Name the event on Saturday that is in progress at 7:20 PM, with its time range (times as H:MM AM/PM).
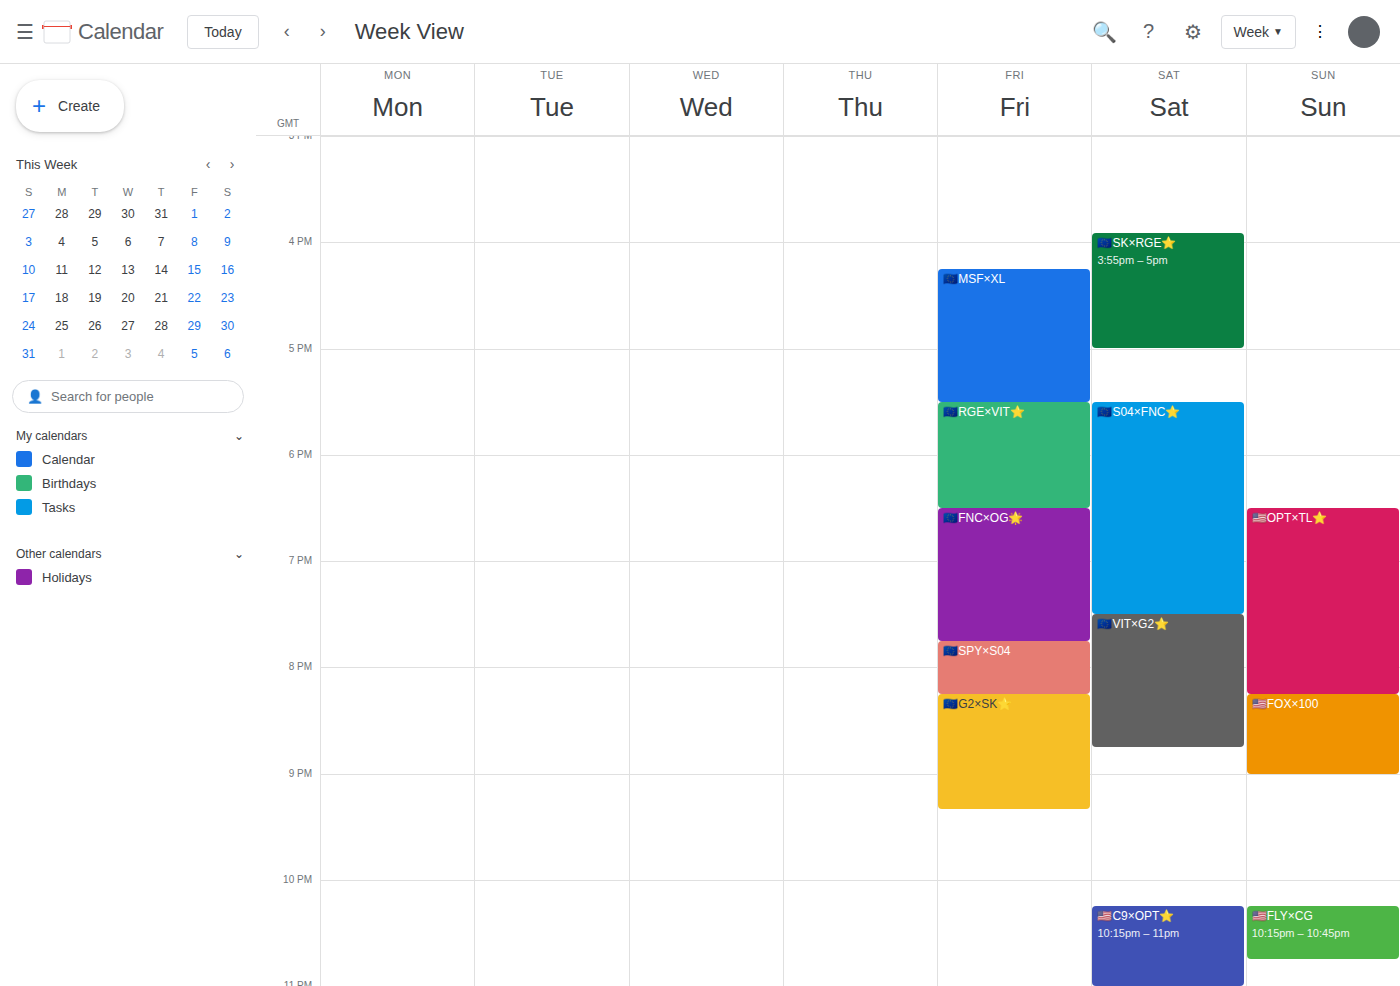
"🇪🇺S04×FNC⭐", 5:30 PM to 7:30 PM